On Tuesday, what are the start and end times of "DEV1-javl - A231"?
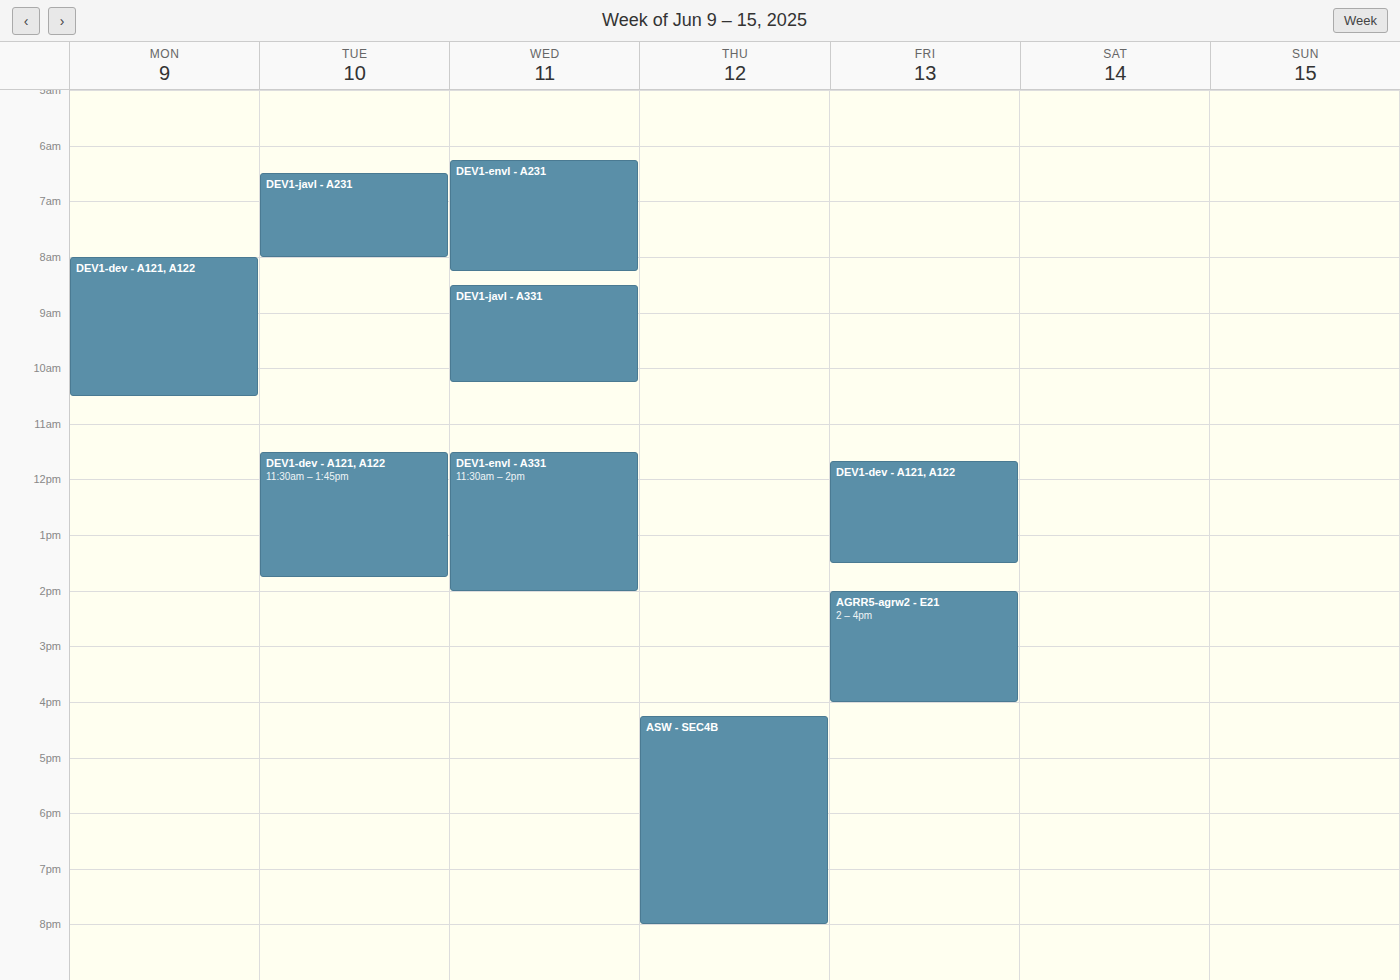
6:30 AM to 8:00 AM